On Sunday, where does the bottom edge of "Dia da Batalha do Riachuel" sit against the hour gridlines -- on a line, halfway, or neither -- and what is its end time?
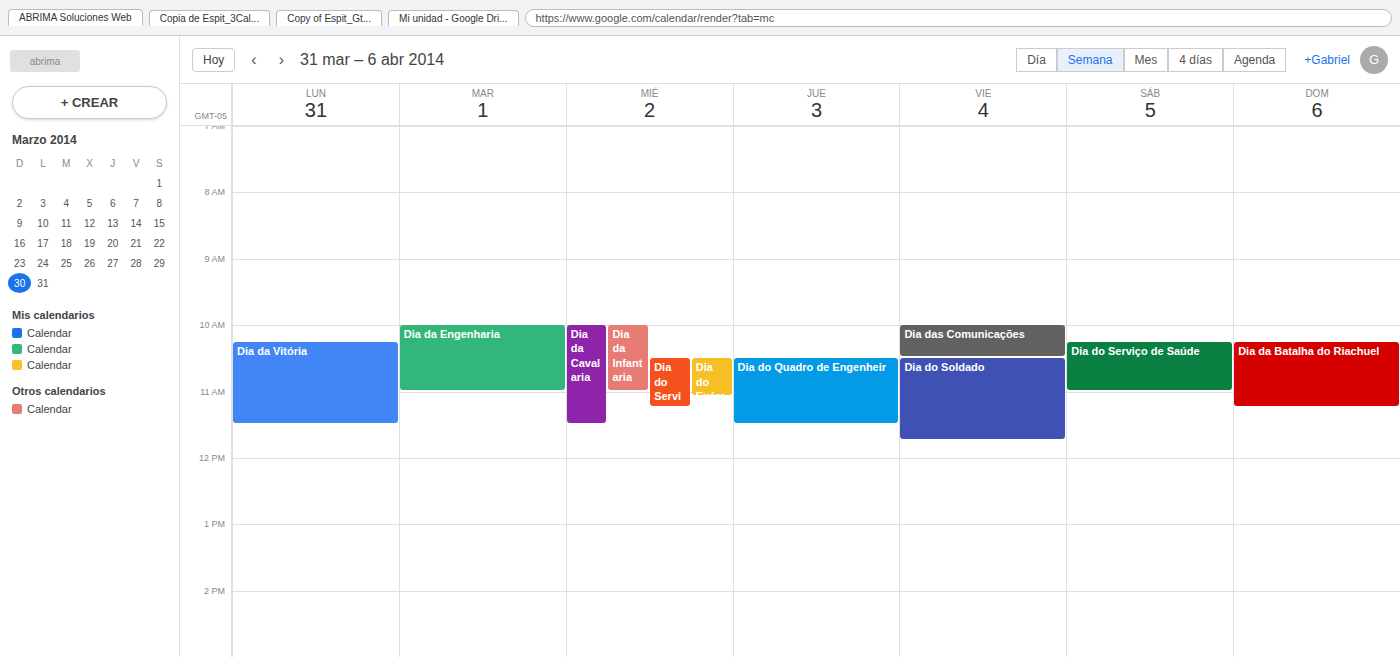
11:15 -- neither: a quarter of the way from the 11:00 line to the 12:00 line.